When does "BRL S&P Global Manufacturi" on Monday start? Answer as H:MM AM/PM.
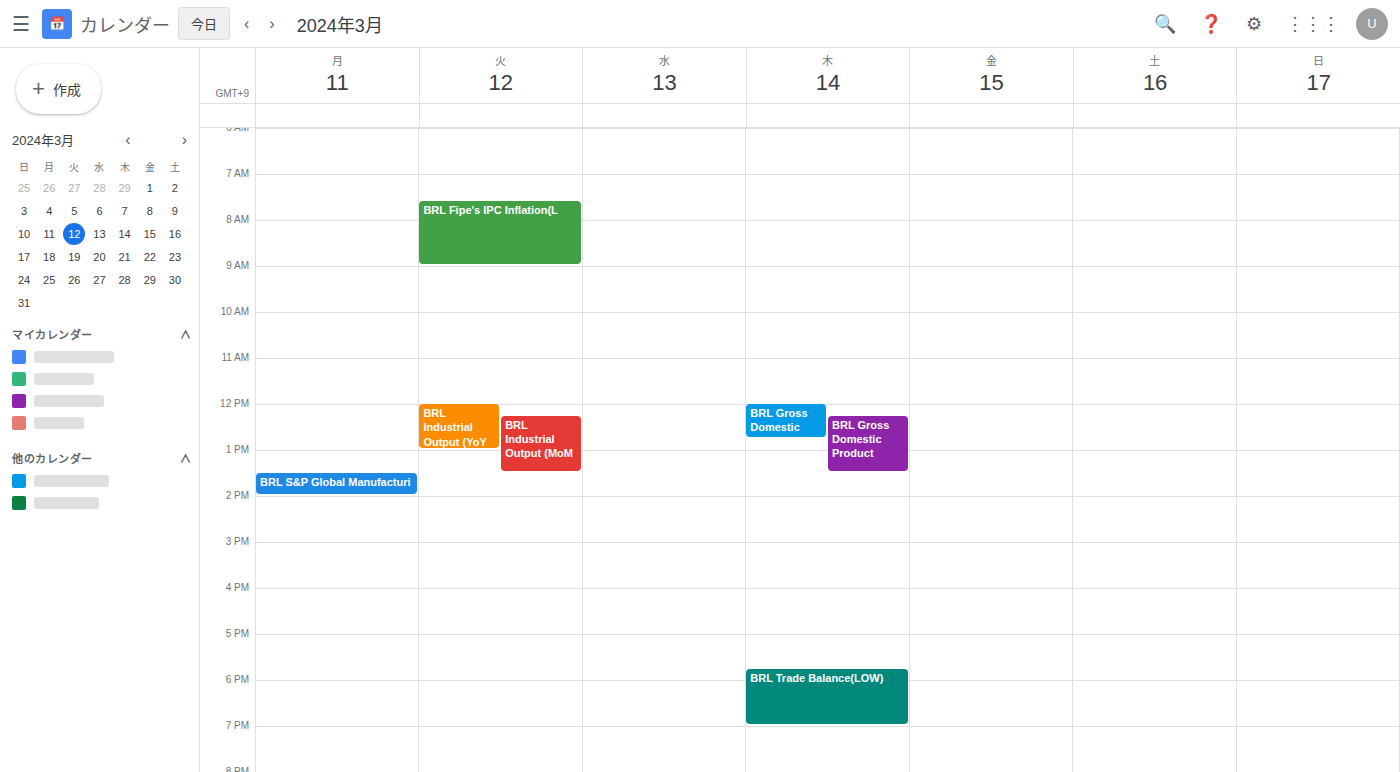
1:30 PM